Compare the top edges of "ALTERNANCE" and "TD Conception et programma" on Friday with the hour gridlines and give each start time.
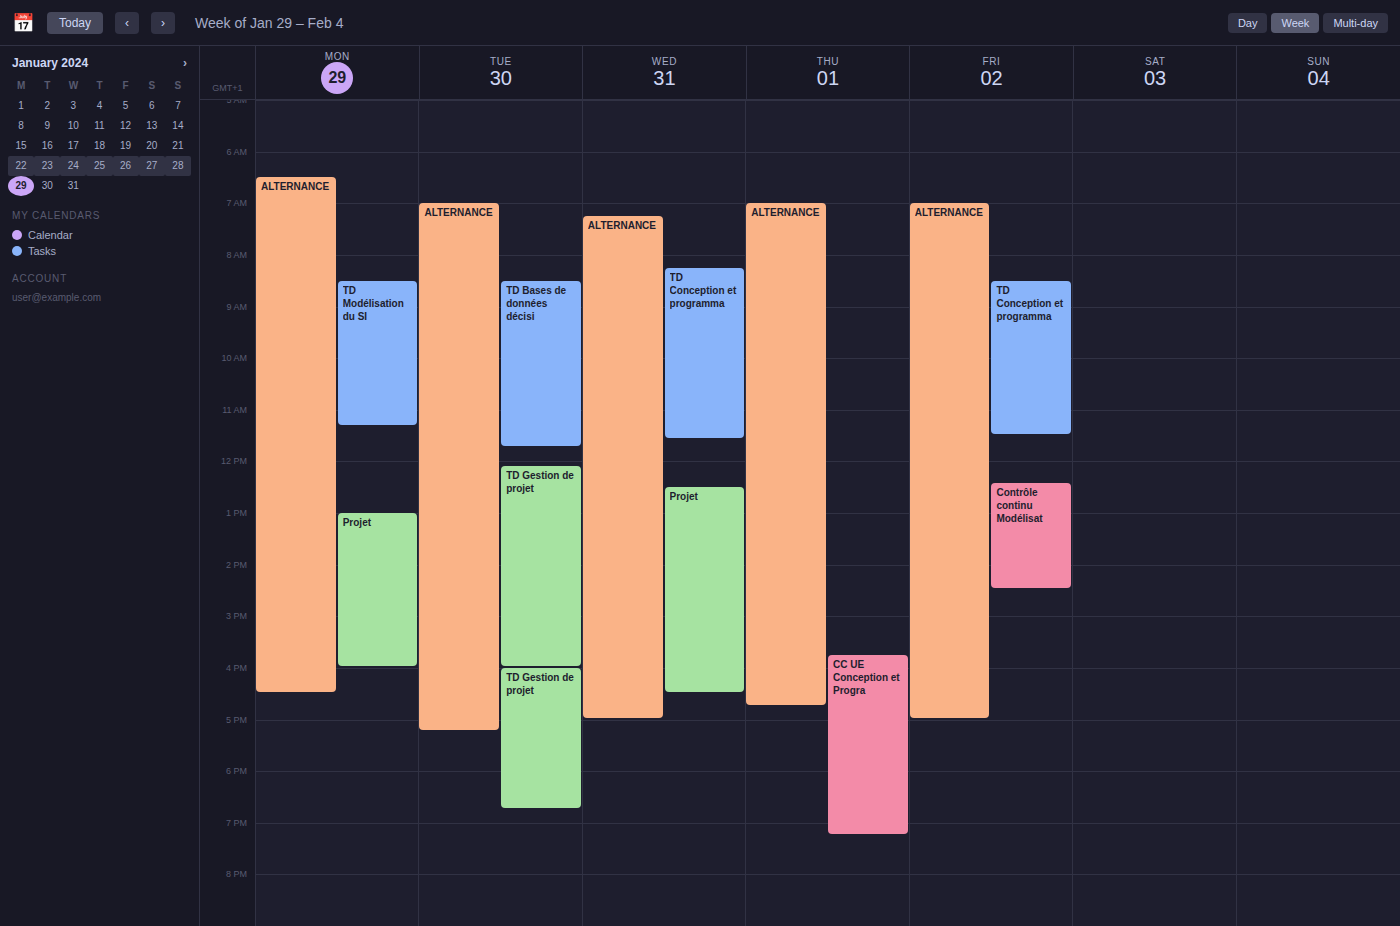
"ALTERNANCE": 7:00 AM, exactly on the 7 AM line. "TD Conception et programma": 8:30 AM, halfway between the 8 AM and 9 AM lines.